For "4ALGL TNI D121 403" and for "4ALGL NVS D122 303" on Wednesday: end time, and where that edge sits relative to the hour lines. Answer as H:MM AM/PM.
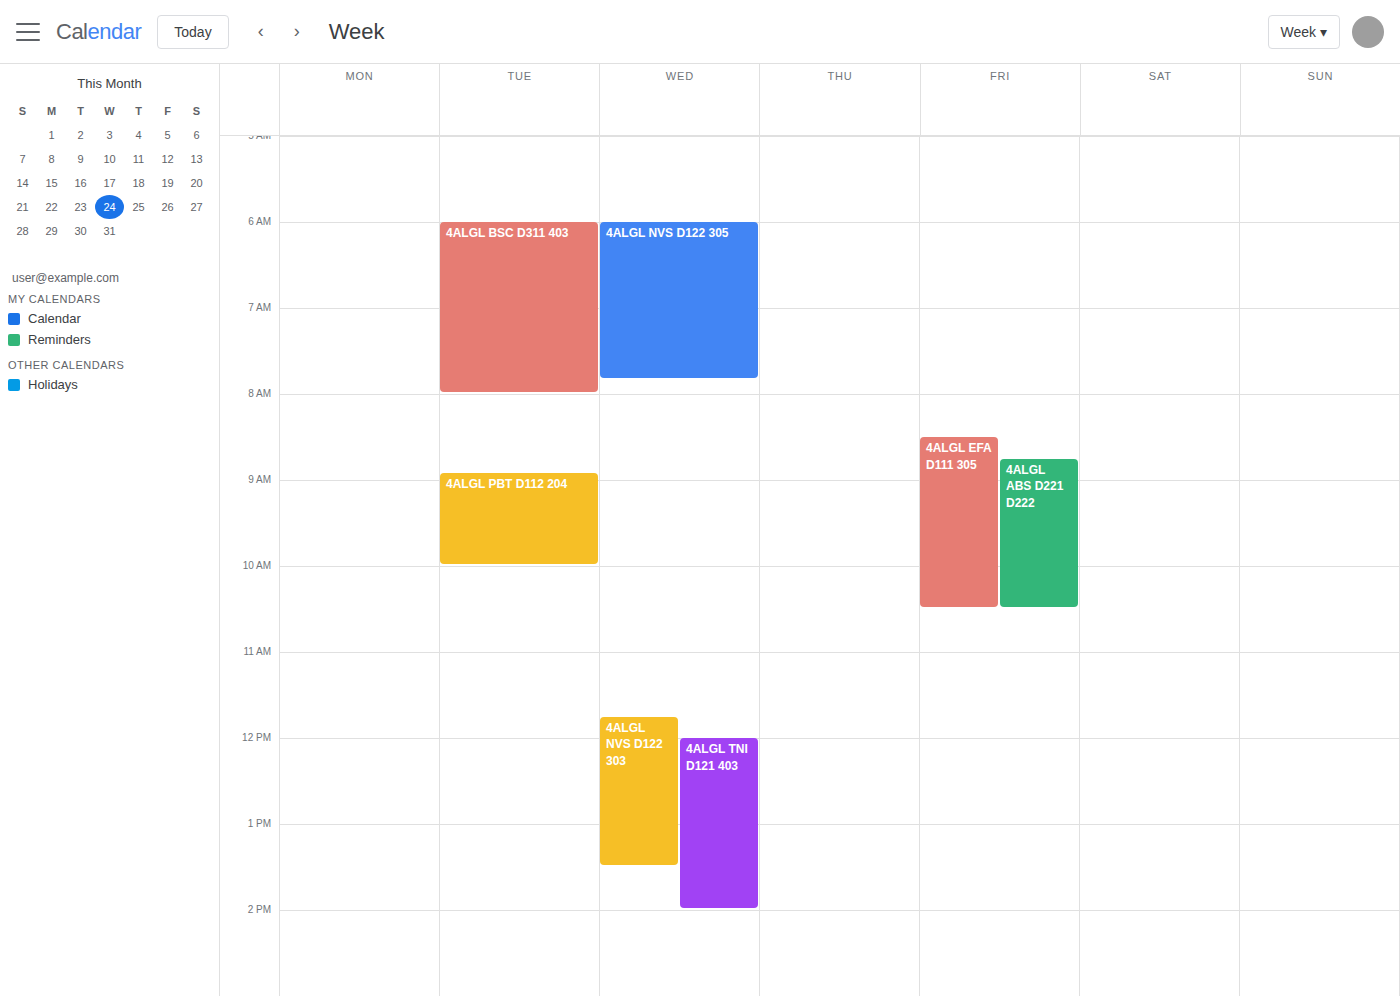
"4ALGL TNI D121 403": 2:00 PM, exactly on the 2 PM line. "4ALGL NVS D122 303": 1:30 PM, halfway between the 1 PM and 2 PM lines.